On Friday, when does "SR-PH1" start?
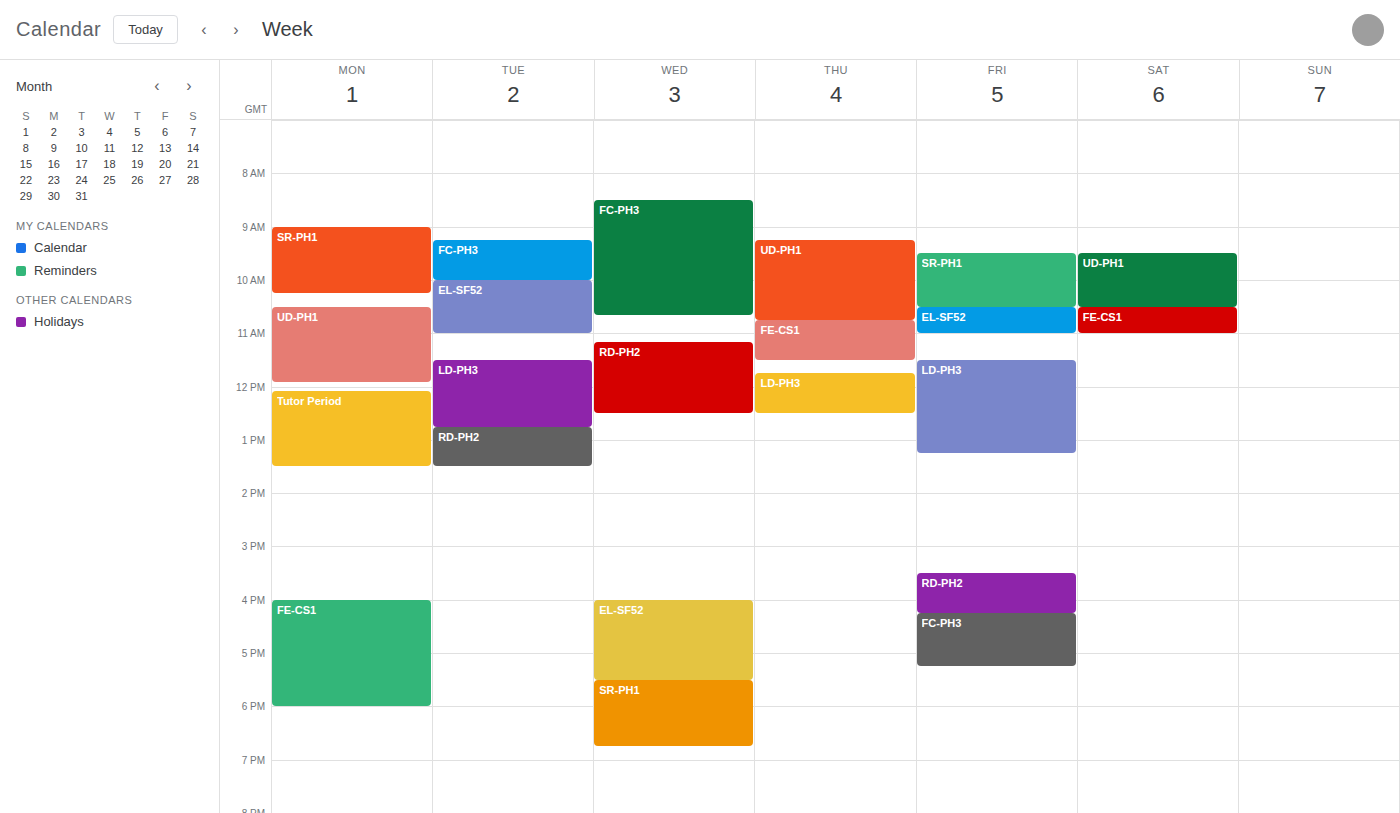
9:30 AM